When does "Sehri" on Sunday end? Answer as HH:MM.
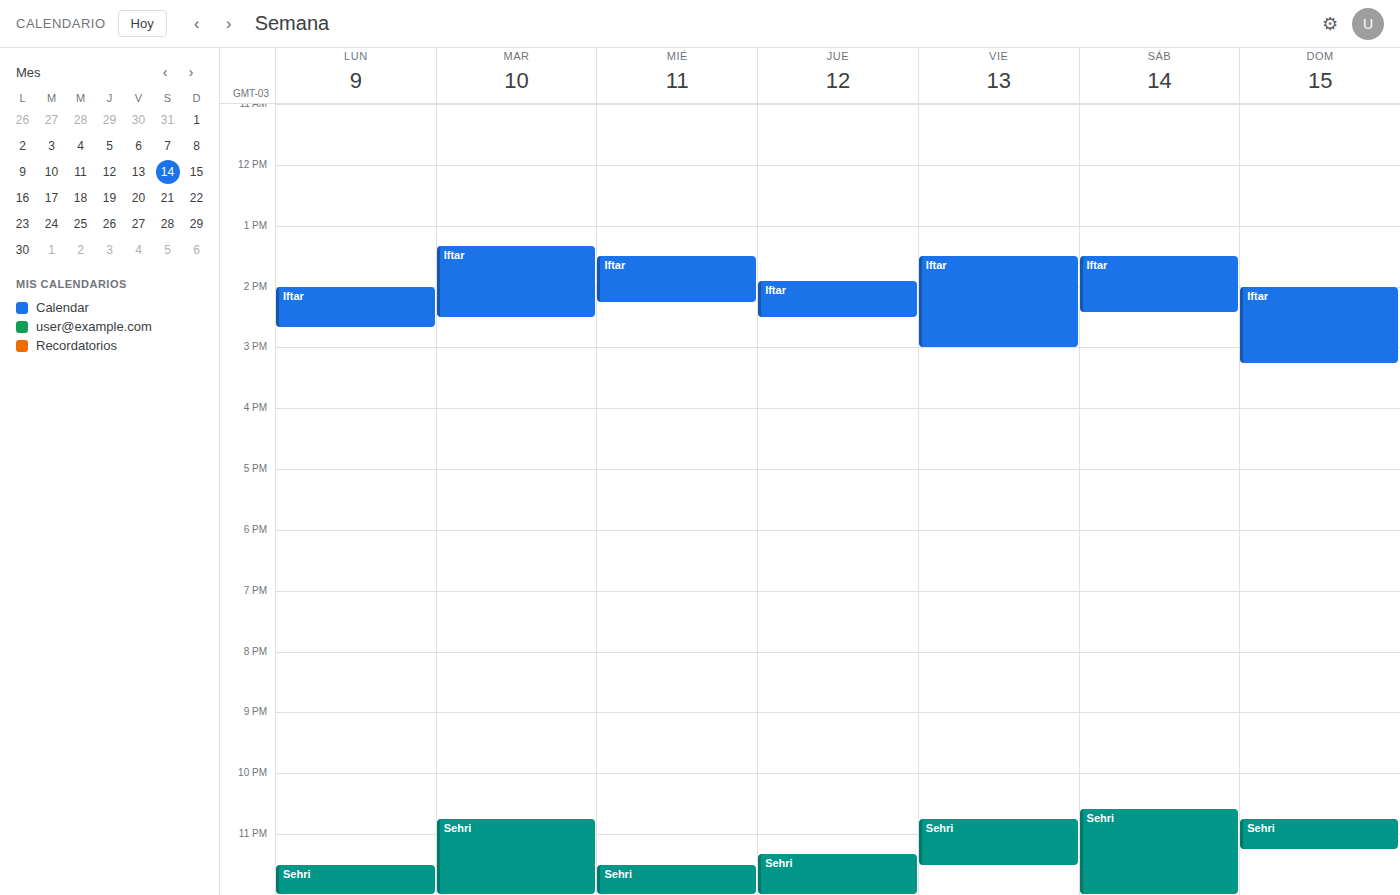
23:15